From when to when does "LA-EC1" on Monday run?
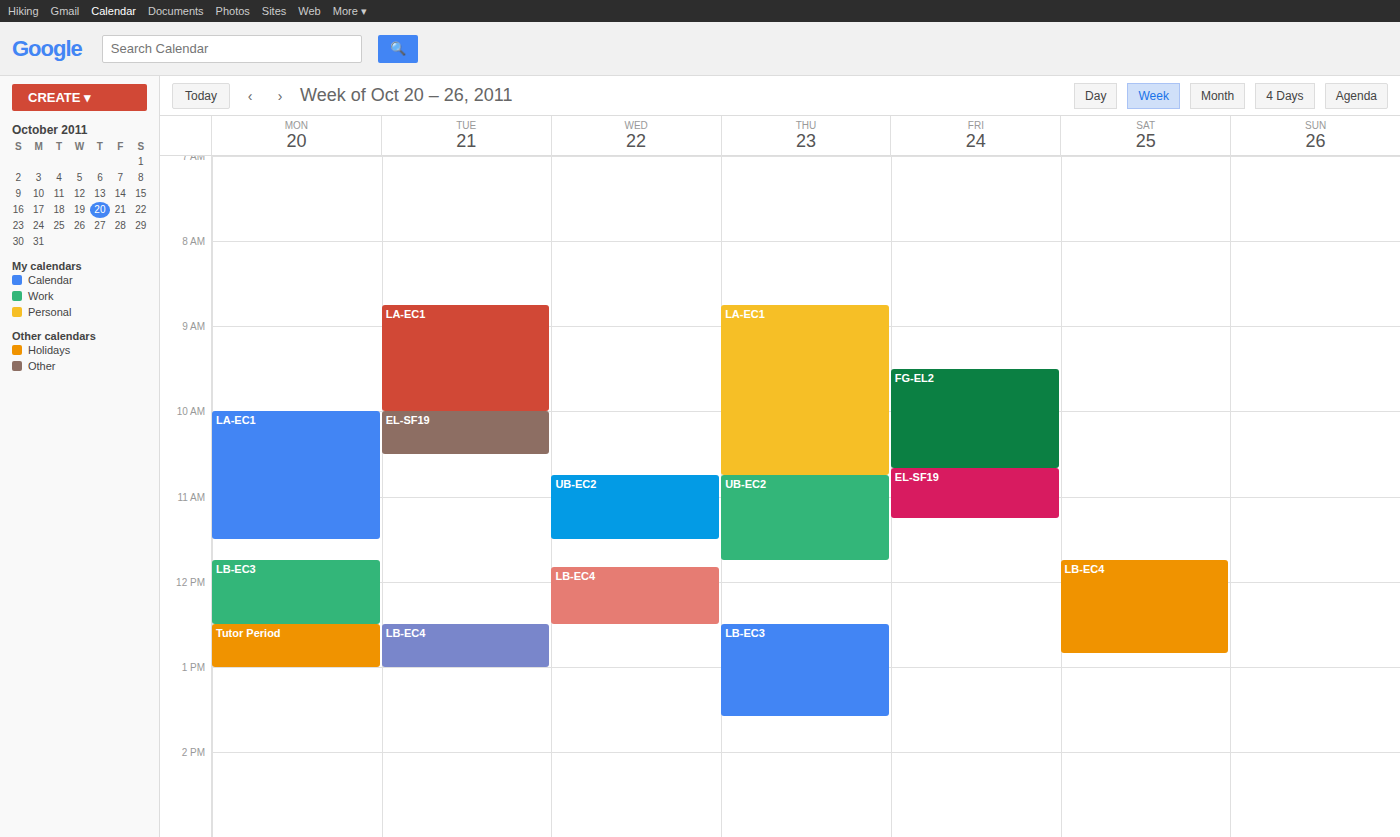
10:00 AM to 11:30 AM